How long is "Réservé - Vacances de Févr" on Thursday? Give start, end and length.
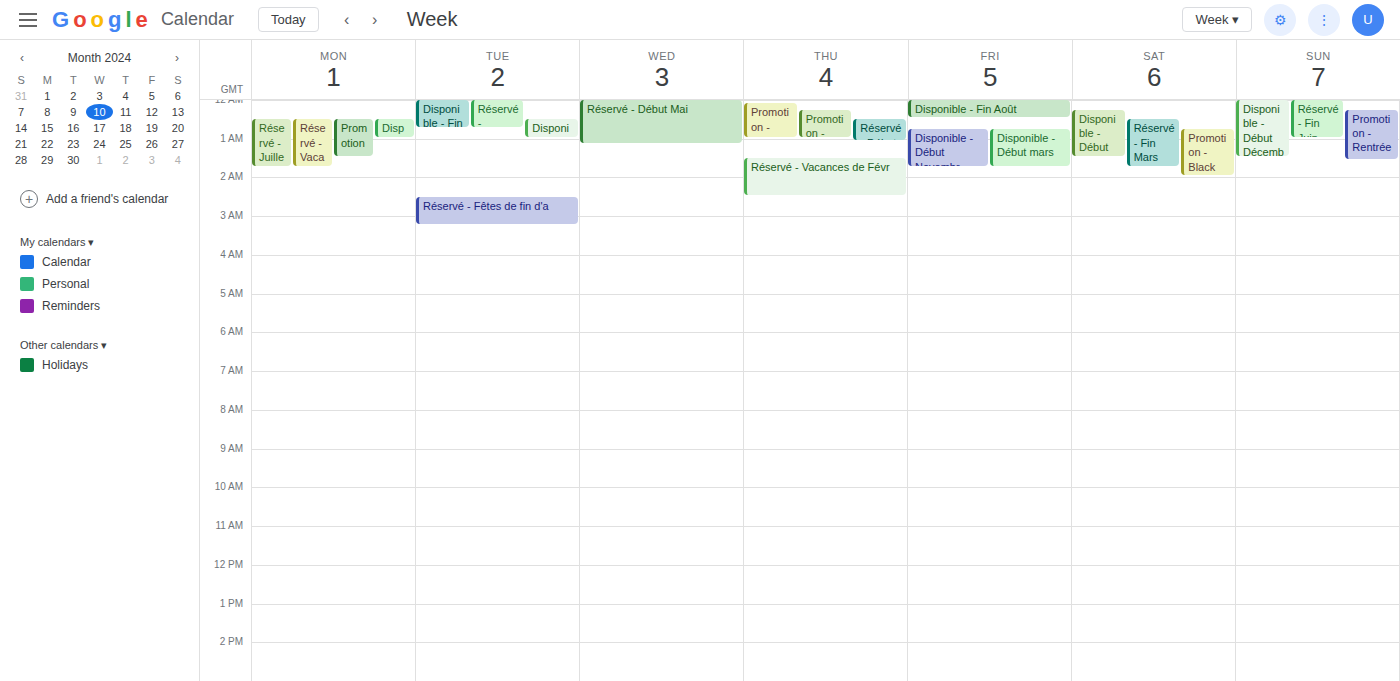
1:30 AM to 2:30 AM, 1 hour